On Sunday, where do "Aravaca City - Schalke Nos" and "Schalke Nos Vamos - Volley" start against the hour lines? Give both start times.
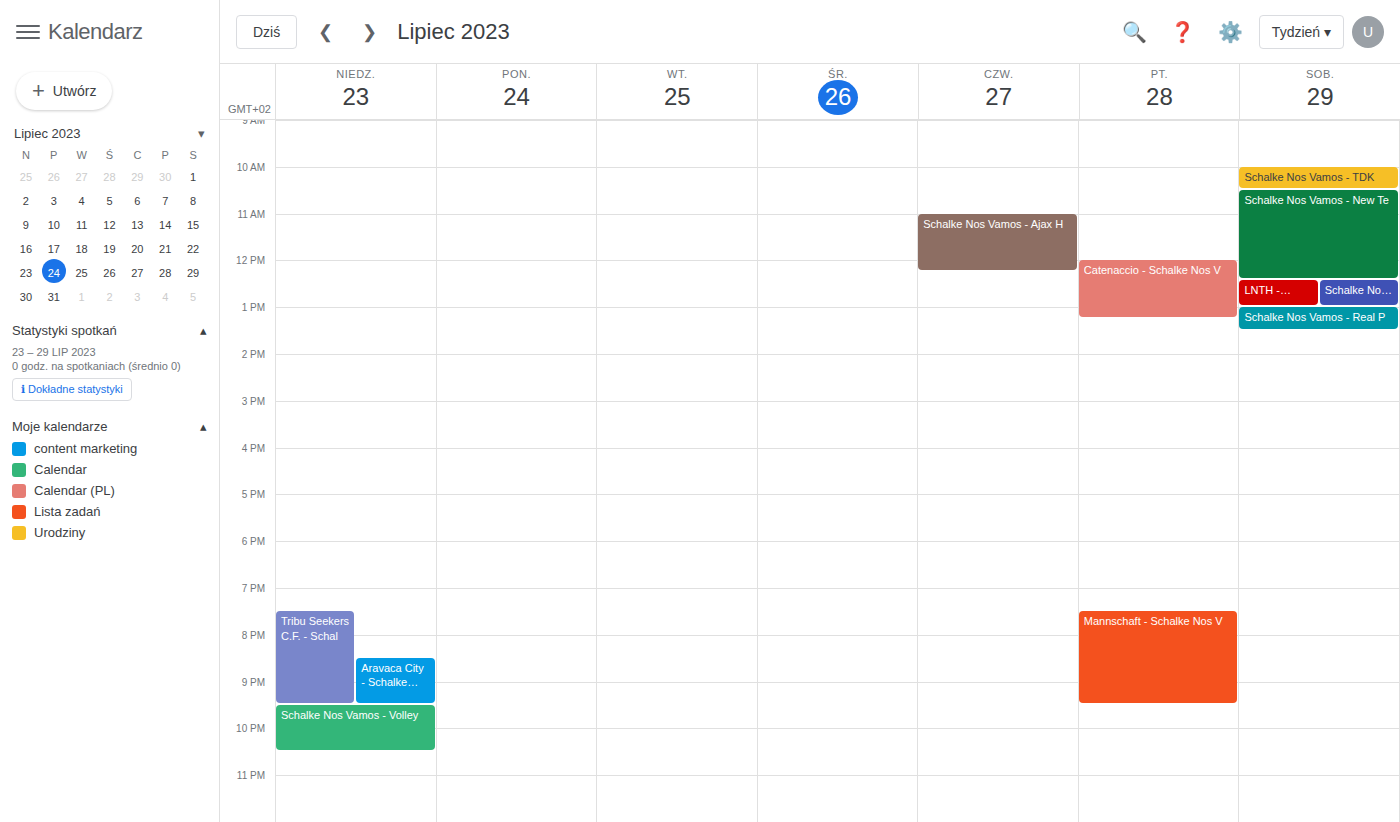
"Aravaca City - Schalke Nos": 8:30 PM, halfway between the 8 PM and 9 PM lines. "Schalke Nos Vamos - Volley": 9:30 PM, halfway between the 9 PM and 10 PM lines.